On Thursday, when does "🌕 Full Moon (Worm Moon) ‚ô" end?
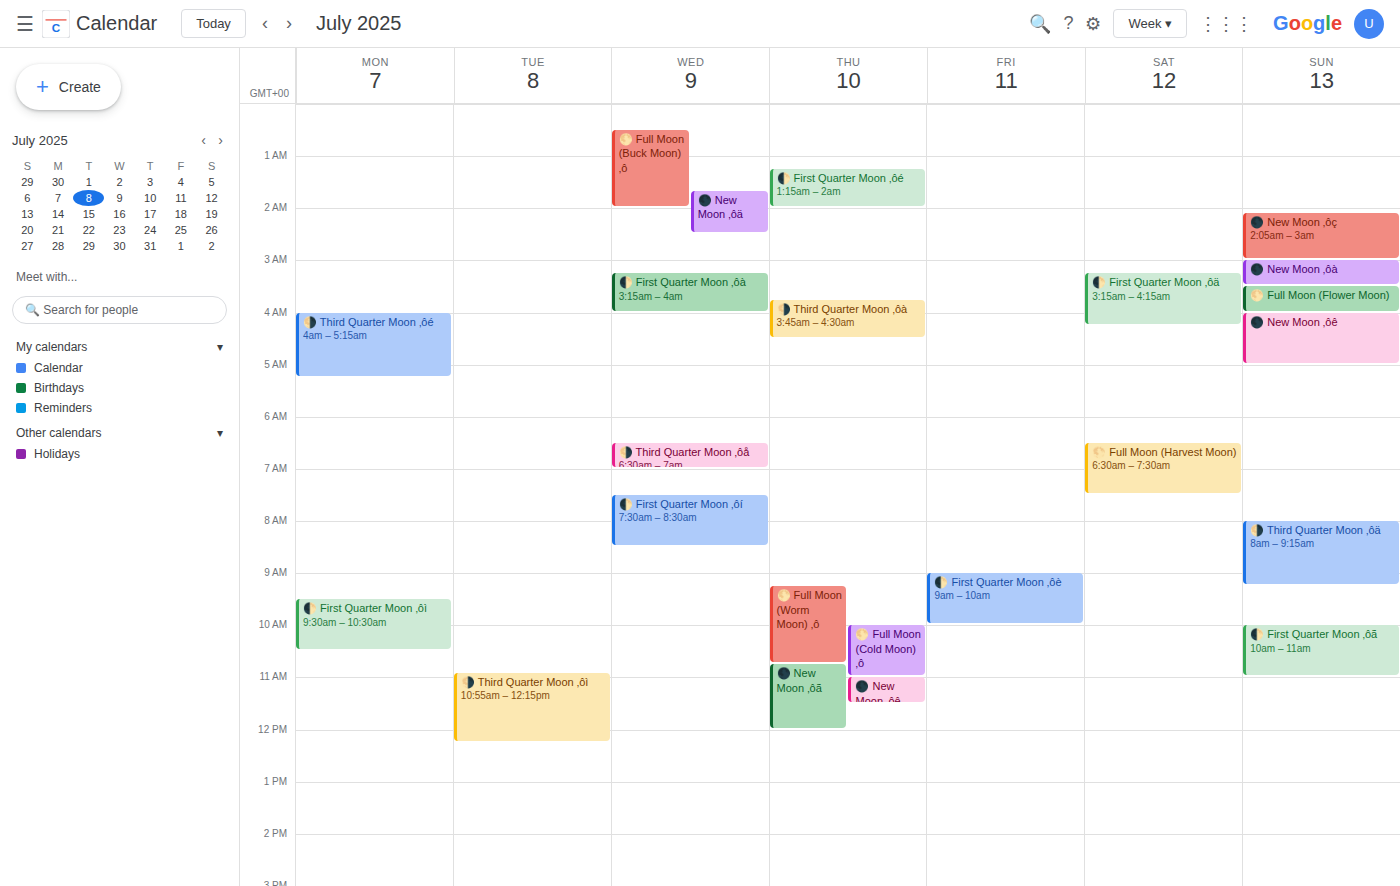
10:45 AM